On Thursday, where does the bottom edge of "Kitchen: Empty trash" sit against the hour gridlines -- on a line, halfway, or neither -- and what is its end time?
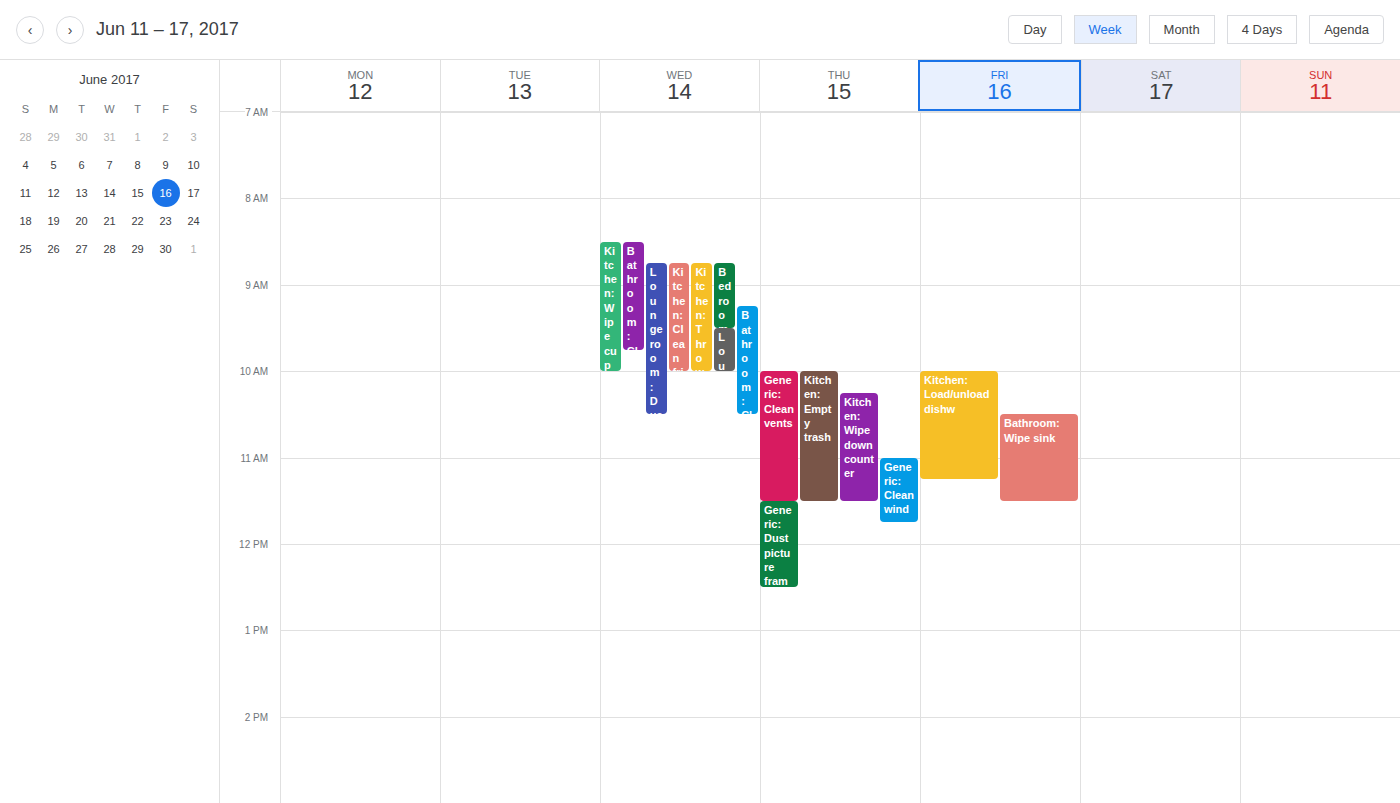
11:30 AM -- halfway between the 11 AM and 12 PM lines.